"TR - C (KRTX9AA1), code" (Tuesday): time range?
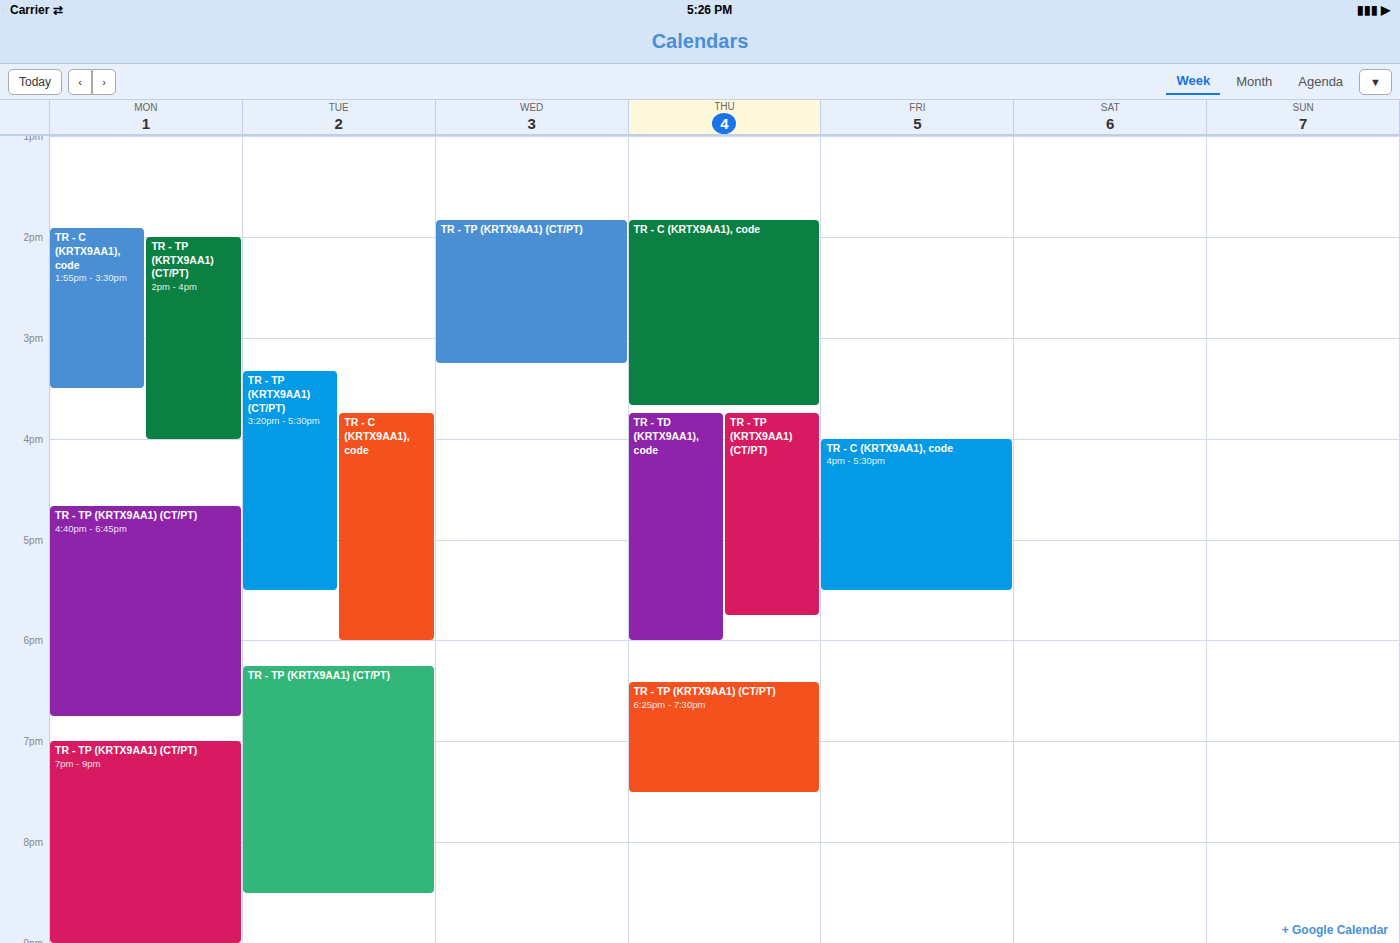
3:45 PM to 6:00 PM